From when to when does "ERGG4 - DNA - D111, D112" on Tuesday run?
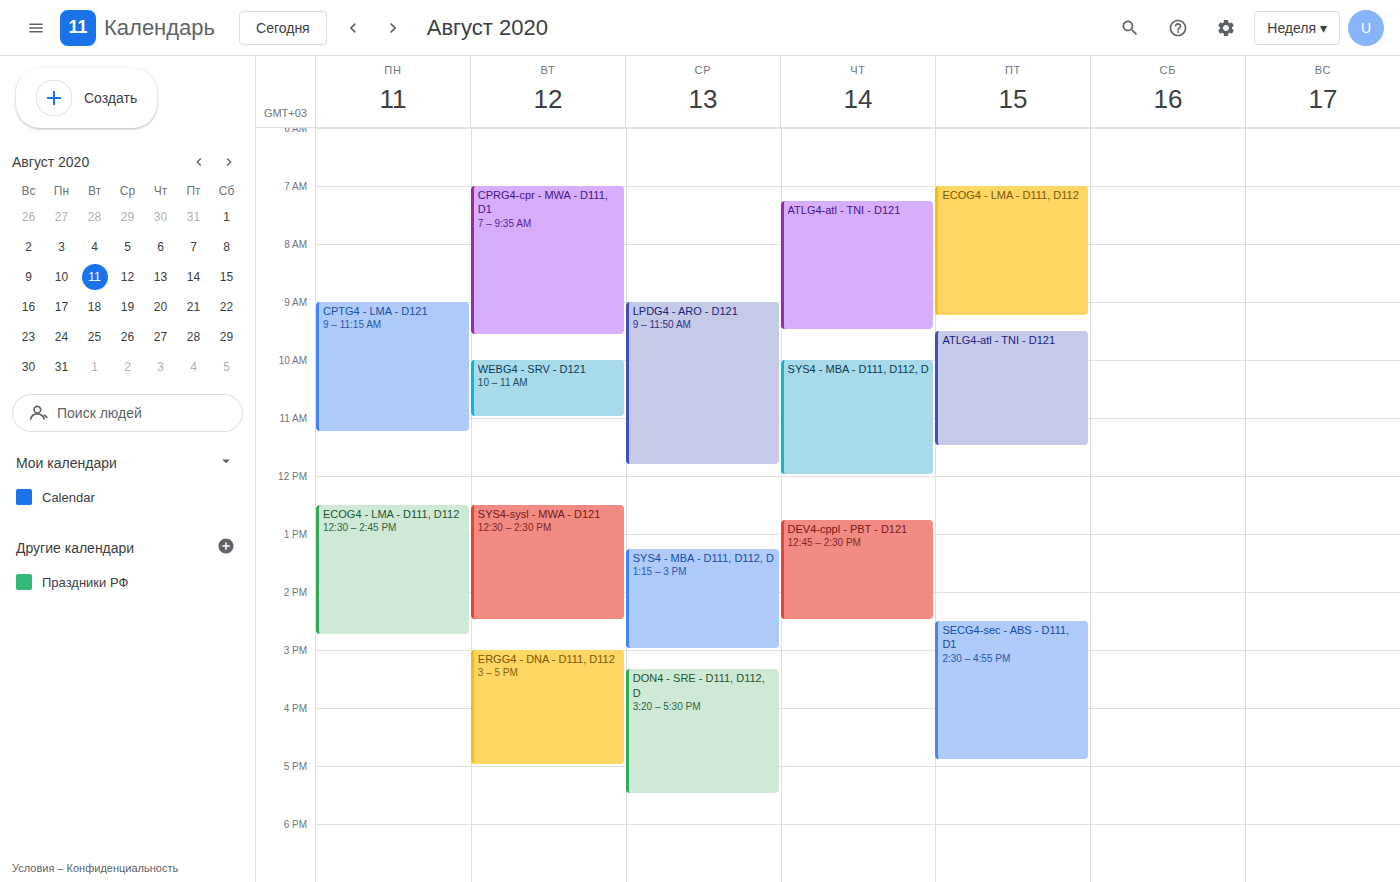
3:00 PM to 5:00 PM